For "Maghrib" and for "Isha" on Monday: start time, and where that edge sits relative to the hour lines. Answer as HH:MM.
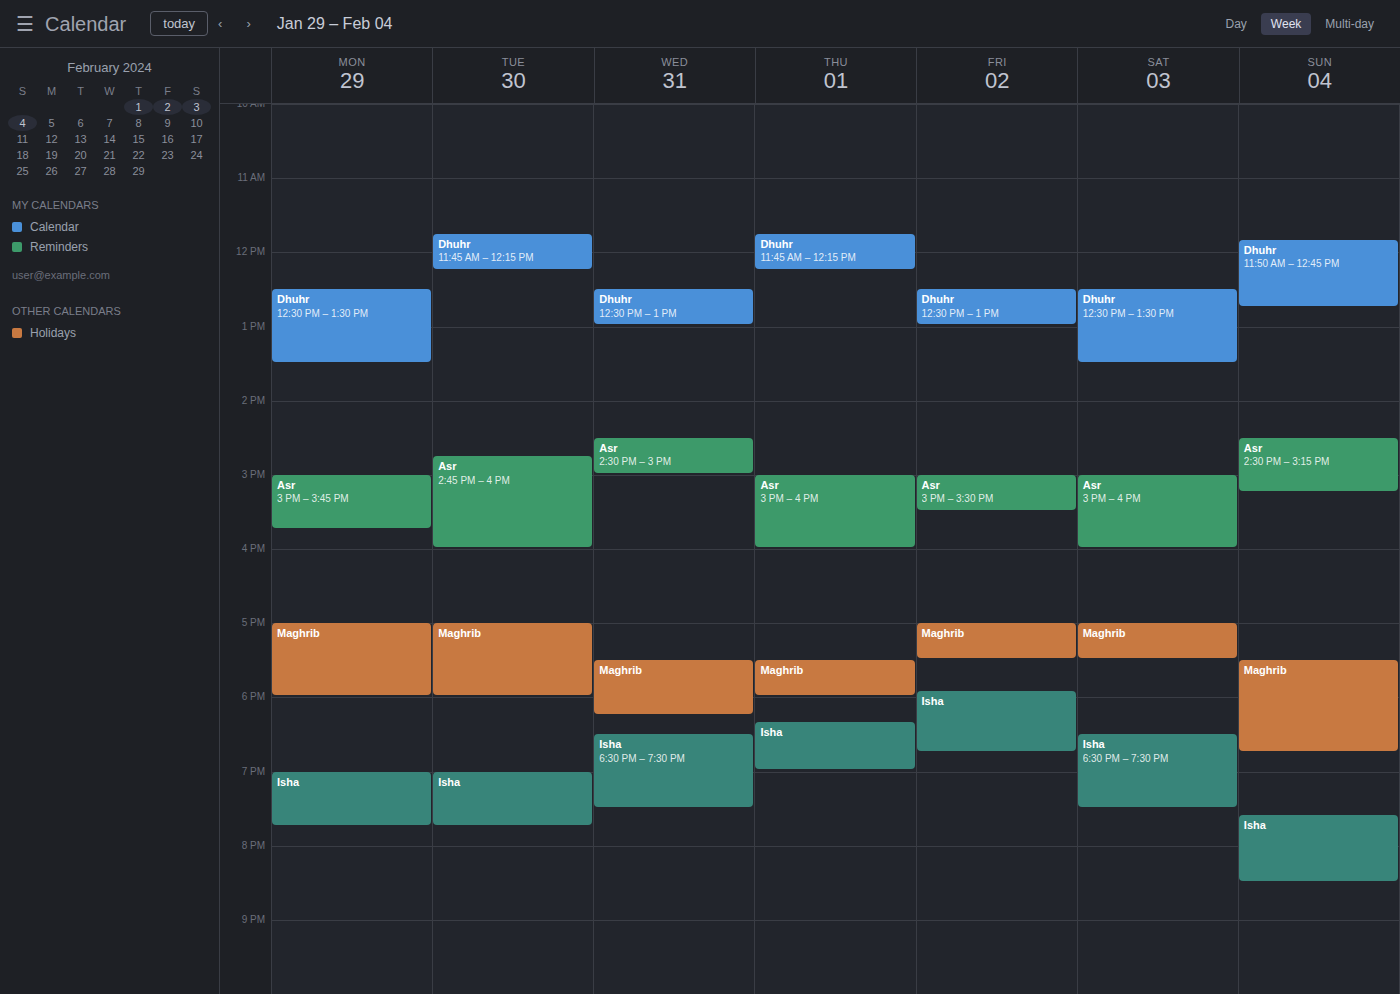
"Maghrib": 17:00, exactly on the 17:00 line. "Isha": 19:00, exactly on the 19:00 line.